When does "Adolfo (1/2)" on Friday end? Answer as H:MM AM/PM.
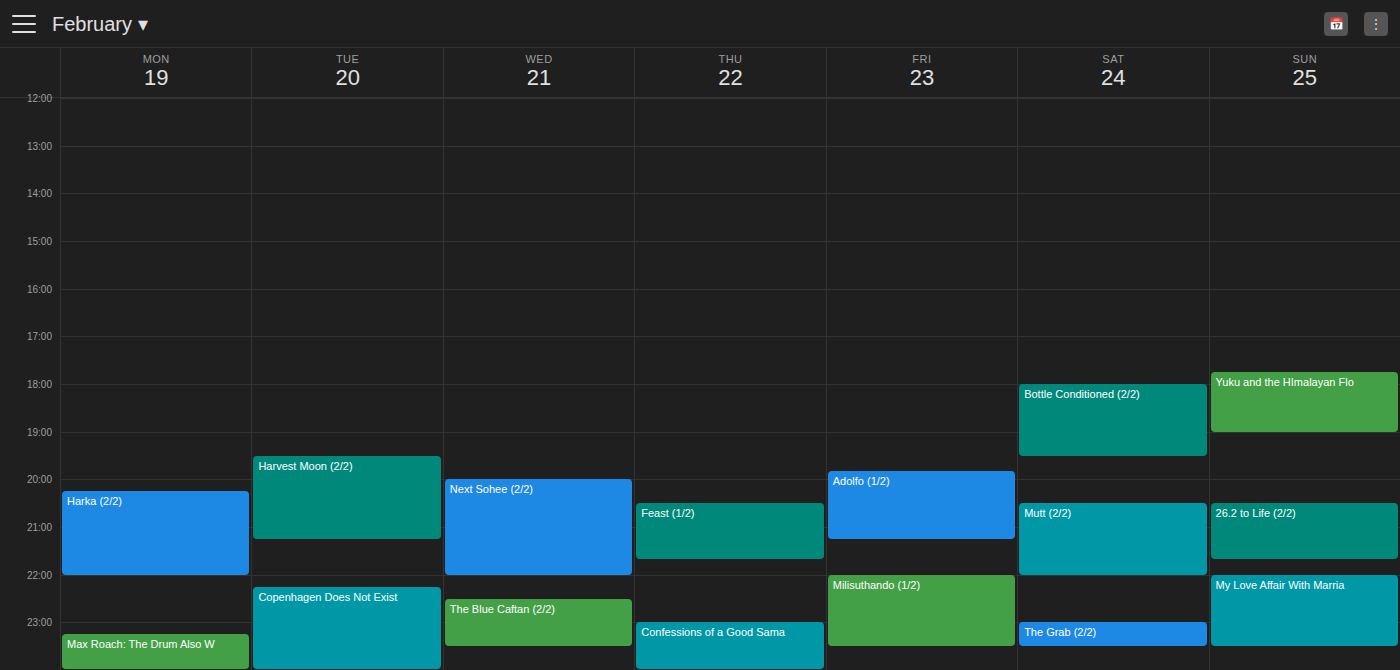
9:15 PM